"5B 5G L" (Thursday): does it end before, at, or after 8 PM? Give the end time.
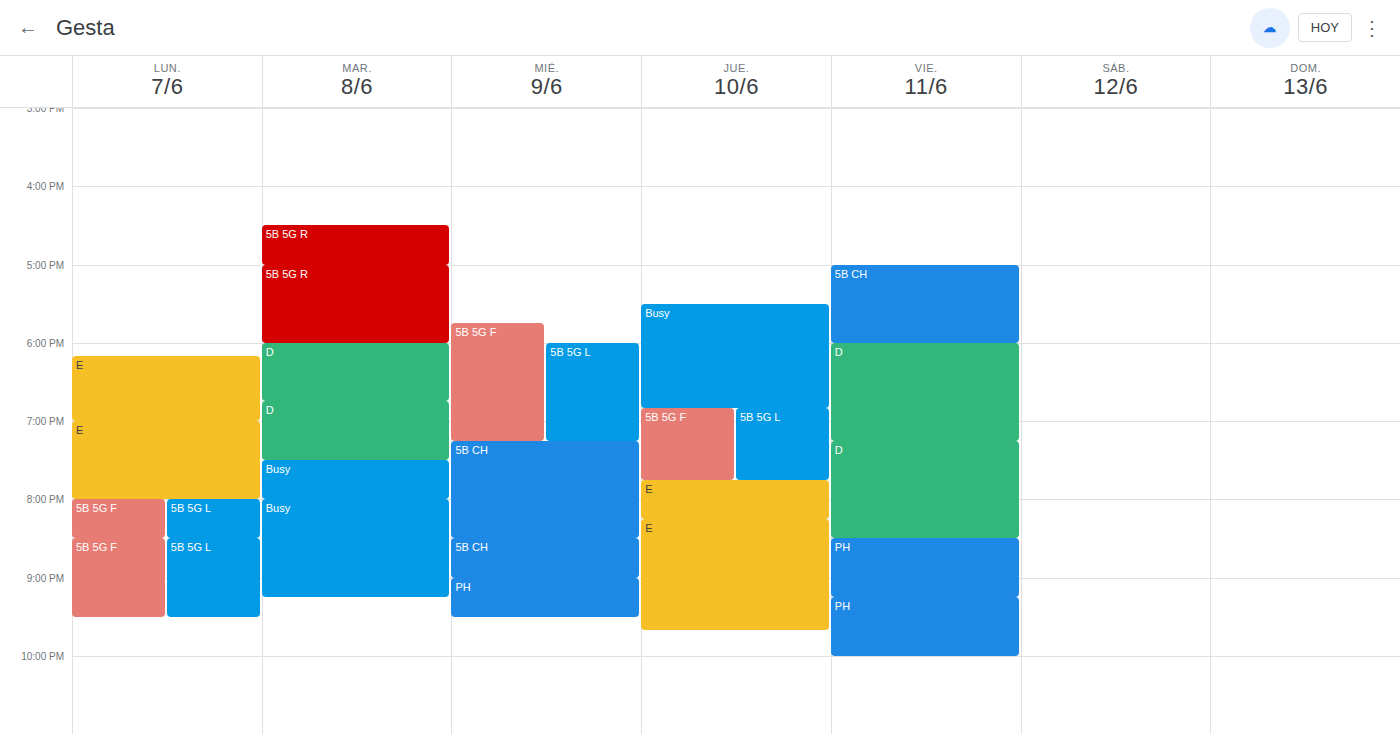
7:45 PM -- before 8 PM, 15 minutes above the 8 PM line.